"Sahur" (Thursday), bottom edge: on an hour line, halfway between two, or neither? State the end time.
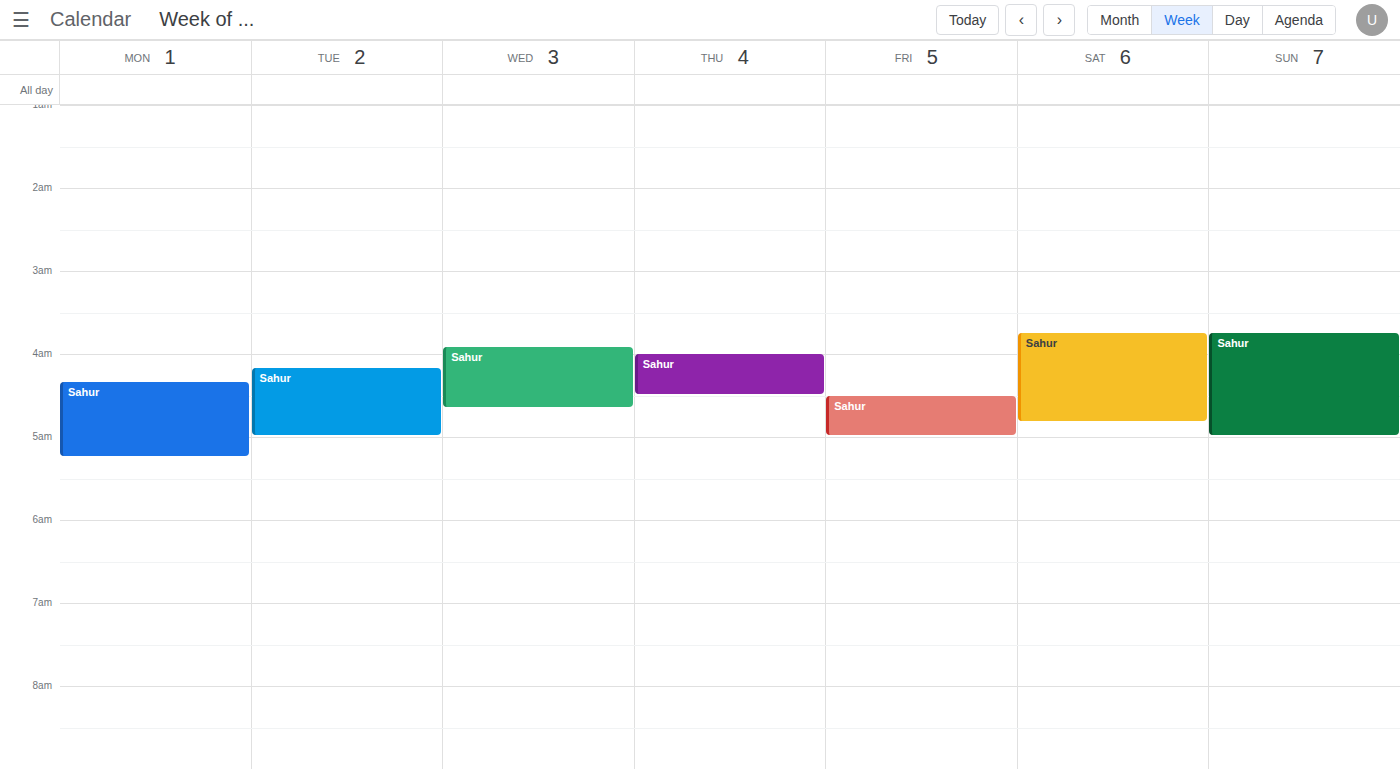
4:30 AM -- halfway between the 4 AM and 5 AM lines.